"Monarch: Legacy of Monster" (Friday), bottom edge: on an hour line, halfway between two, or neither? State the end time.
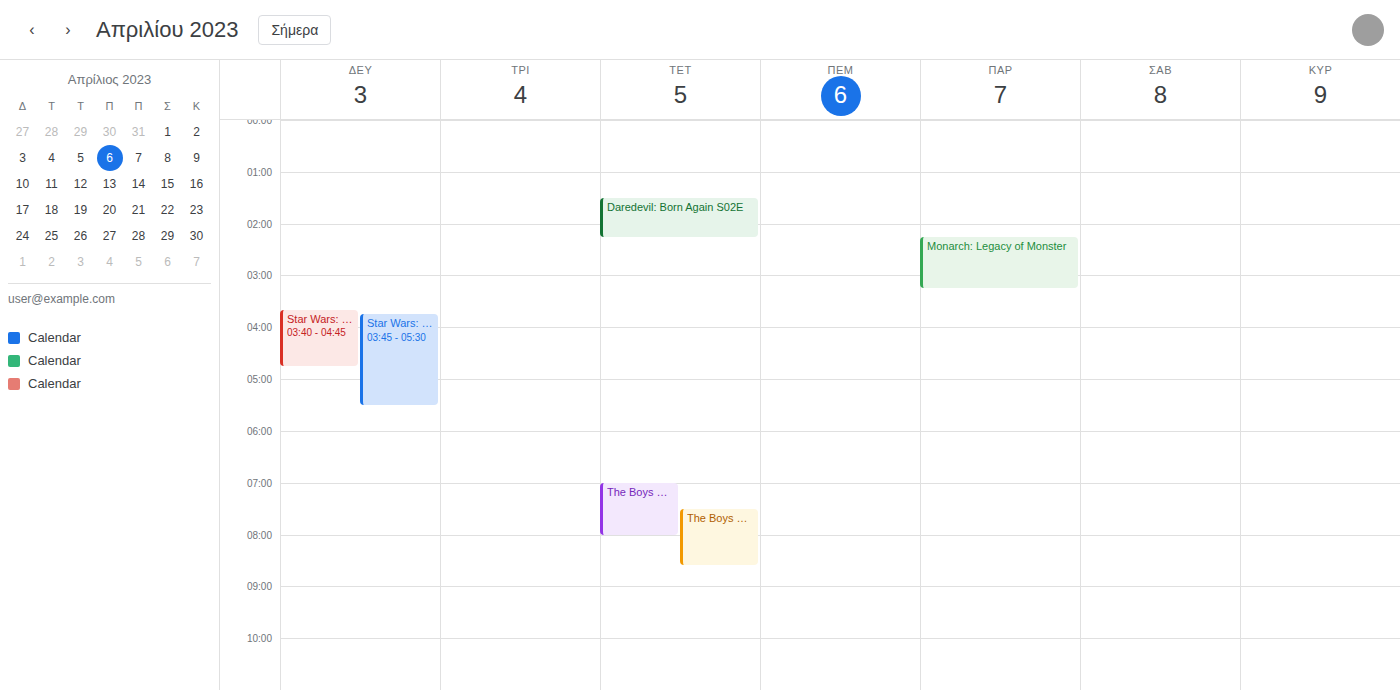
03:15 -- neither: a quarter of the way from the 03:00 line to the 04:00 line.